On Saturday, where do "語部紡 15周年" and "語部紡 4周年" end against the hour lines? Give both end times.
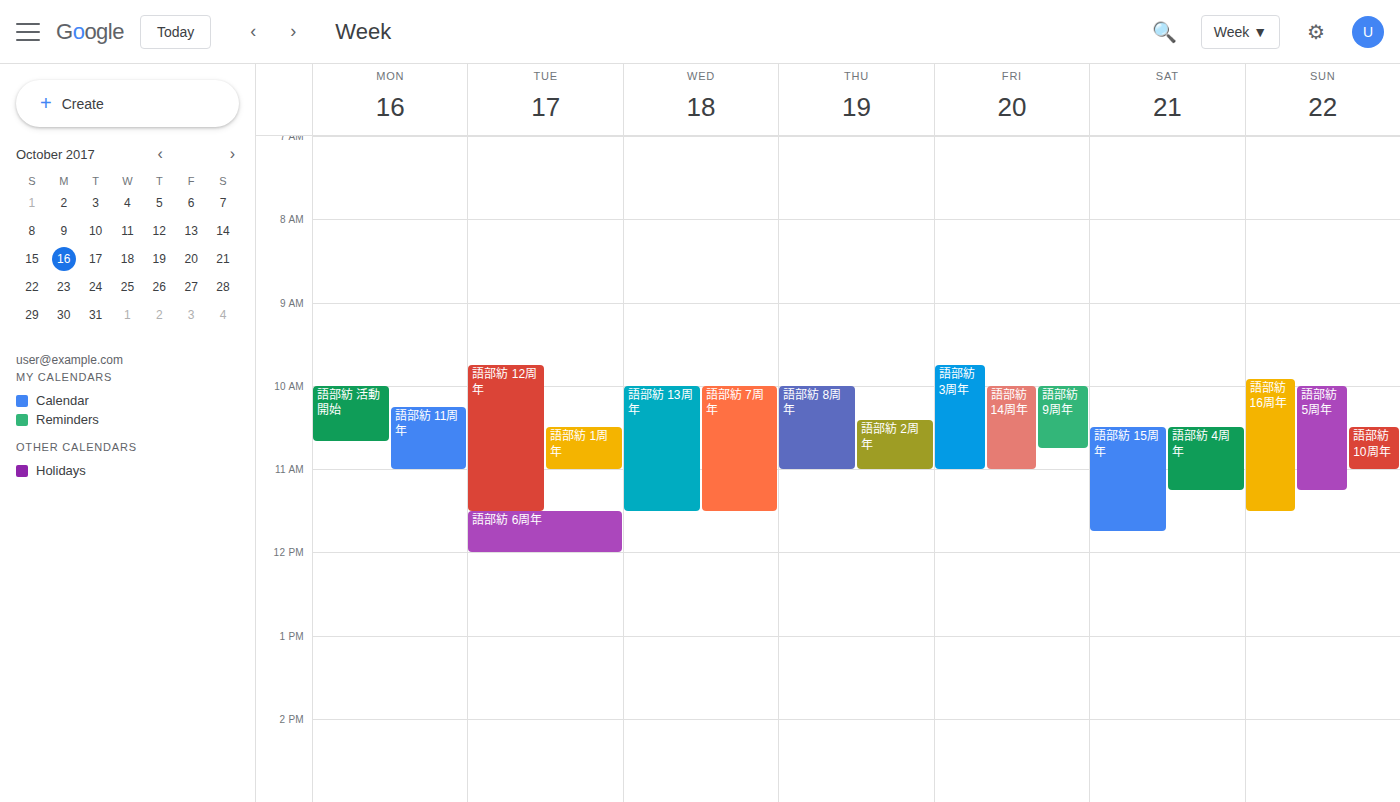
"語部紡 15周年": 11:45 AM, neither: three quarters of the way from the 11 AM line to the 12 PM line. "語部紡 4周年": 11:15 AM, neither: a quarter of the way from the 11 AM line to the 12 PM line.